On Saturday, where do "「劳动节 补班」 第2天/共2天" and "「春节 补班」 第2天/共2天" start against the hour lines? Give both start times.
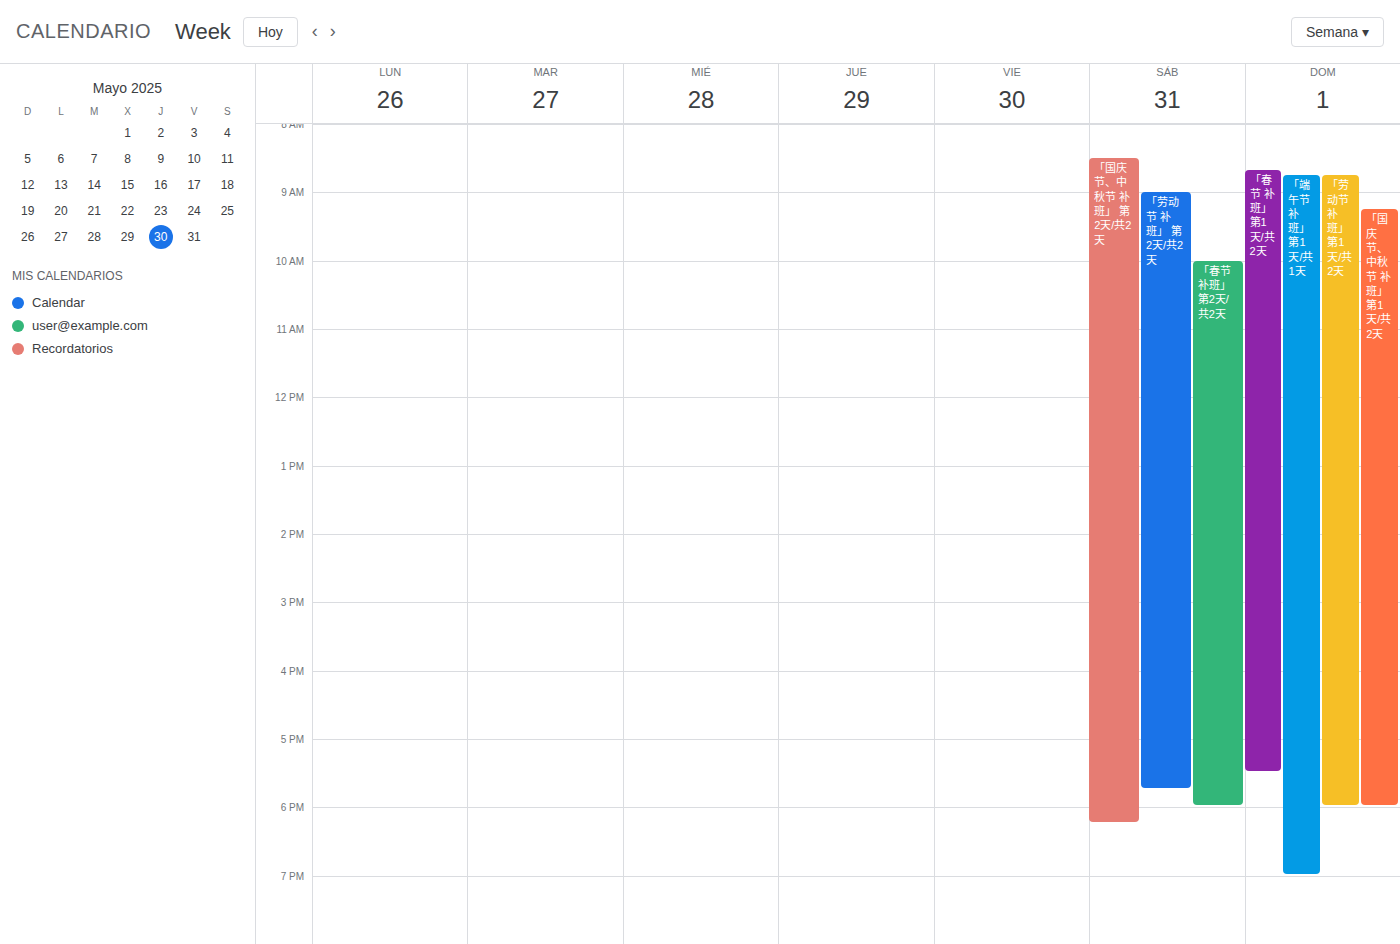
"「劳动节 补班」 第2天/共2天": 9:00 AM, exactly on the 9 AM line. "「春节 补班」 第2天/共2天": 10:00 AM, exactly on the 10 AM line.